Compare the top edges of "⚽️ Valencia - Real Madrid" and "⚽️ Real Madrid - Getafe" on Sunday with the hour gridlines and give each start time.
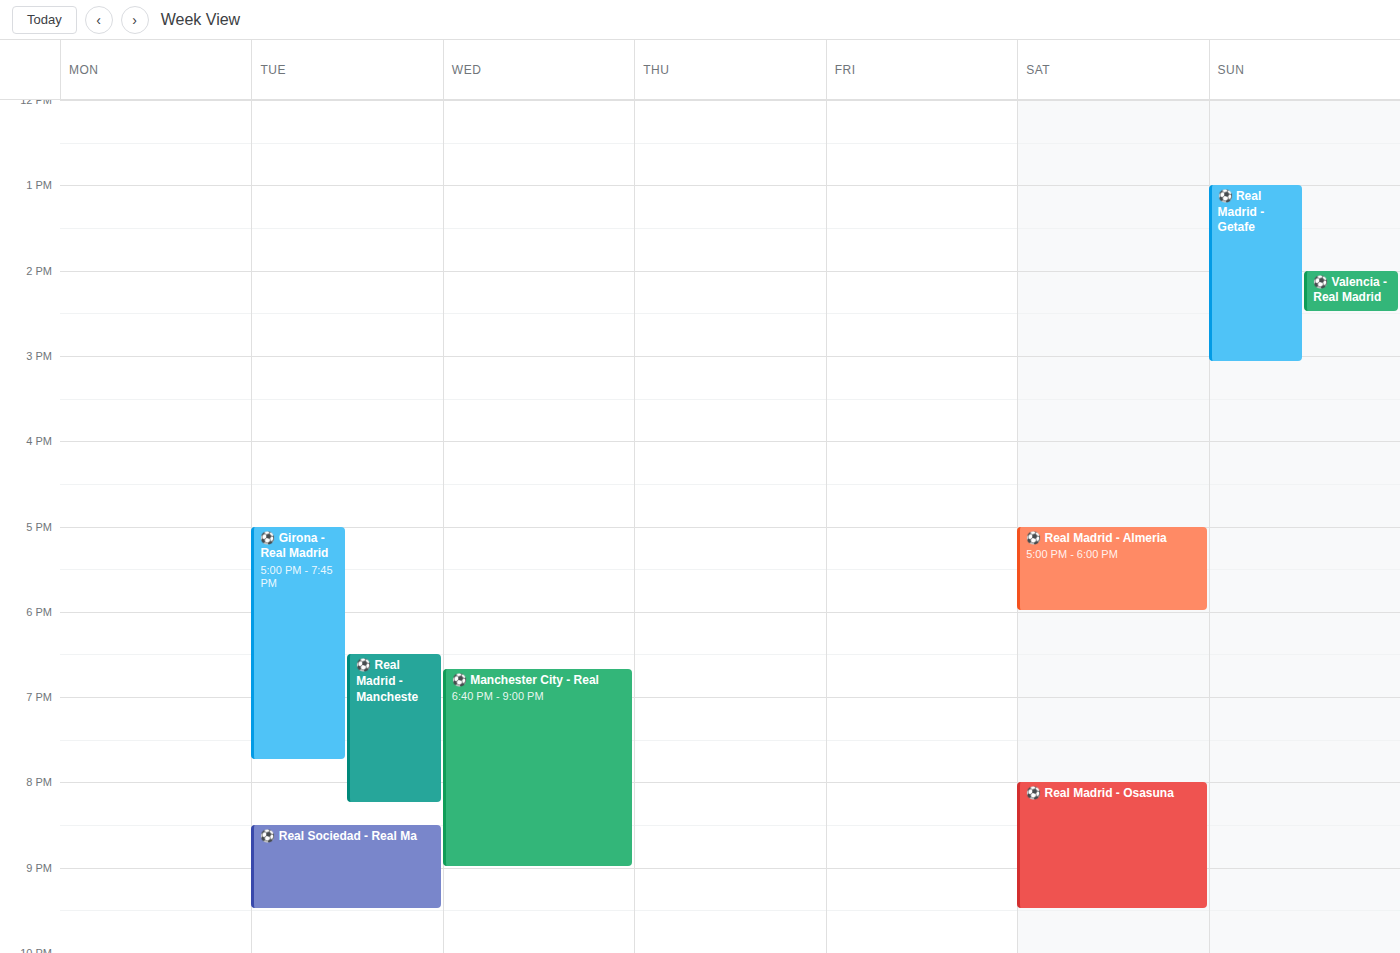
"⚽️ Valencia - Real Madrid": 2:00 PM, exactly on the 2 PM line. "⚽️ Real Madrid - Getafe": 1:00 PM, exactly on the 1 PM line.